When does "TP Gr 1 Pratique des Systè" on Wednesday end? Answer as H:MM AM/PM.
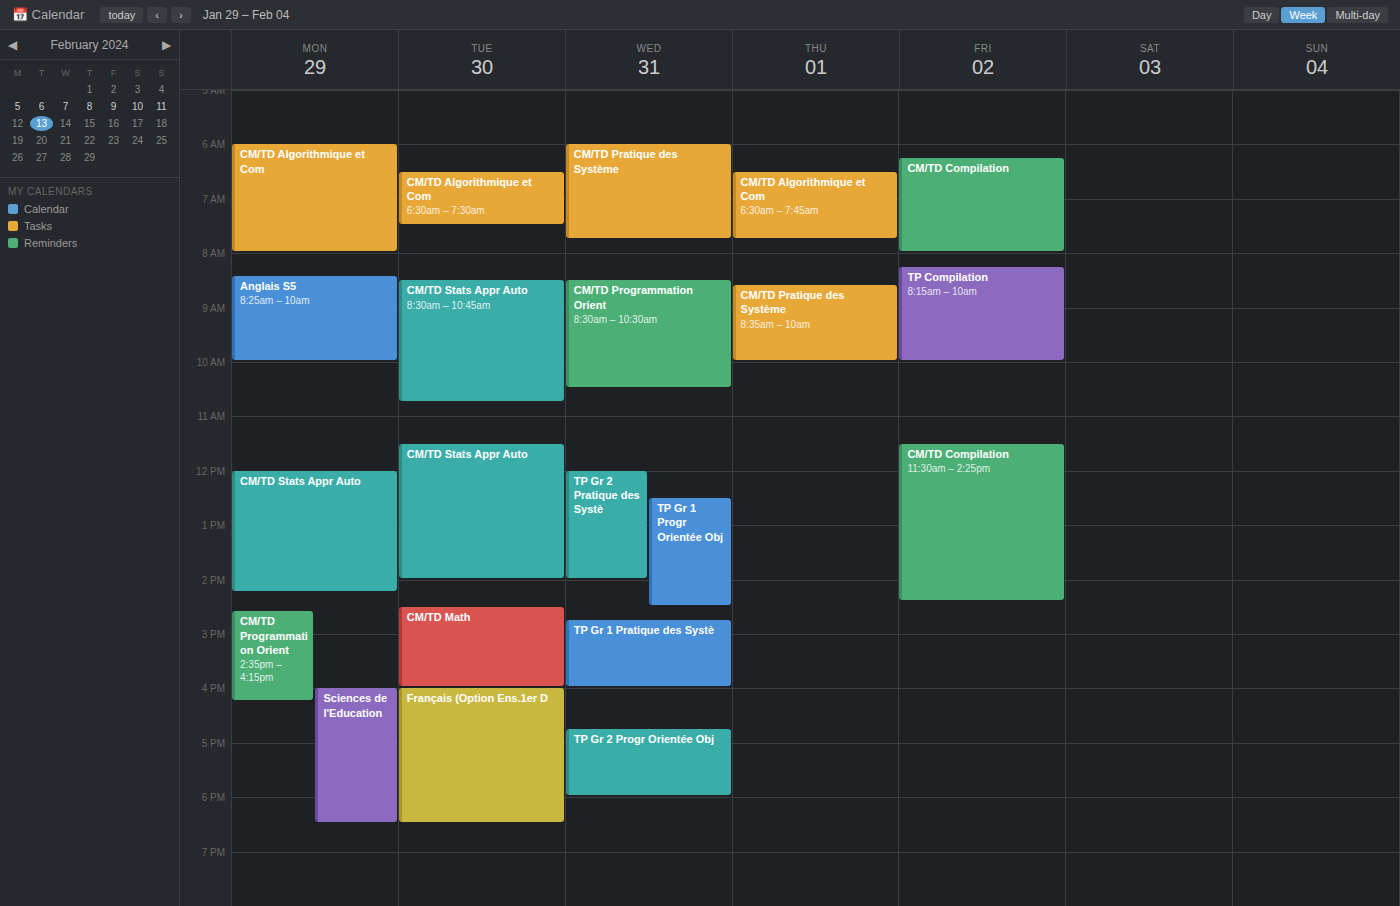
4:00 PM